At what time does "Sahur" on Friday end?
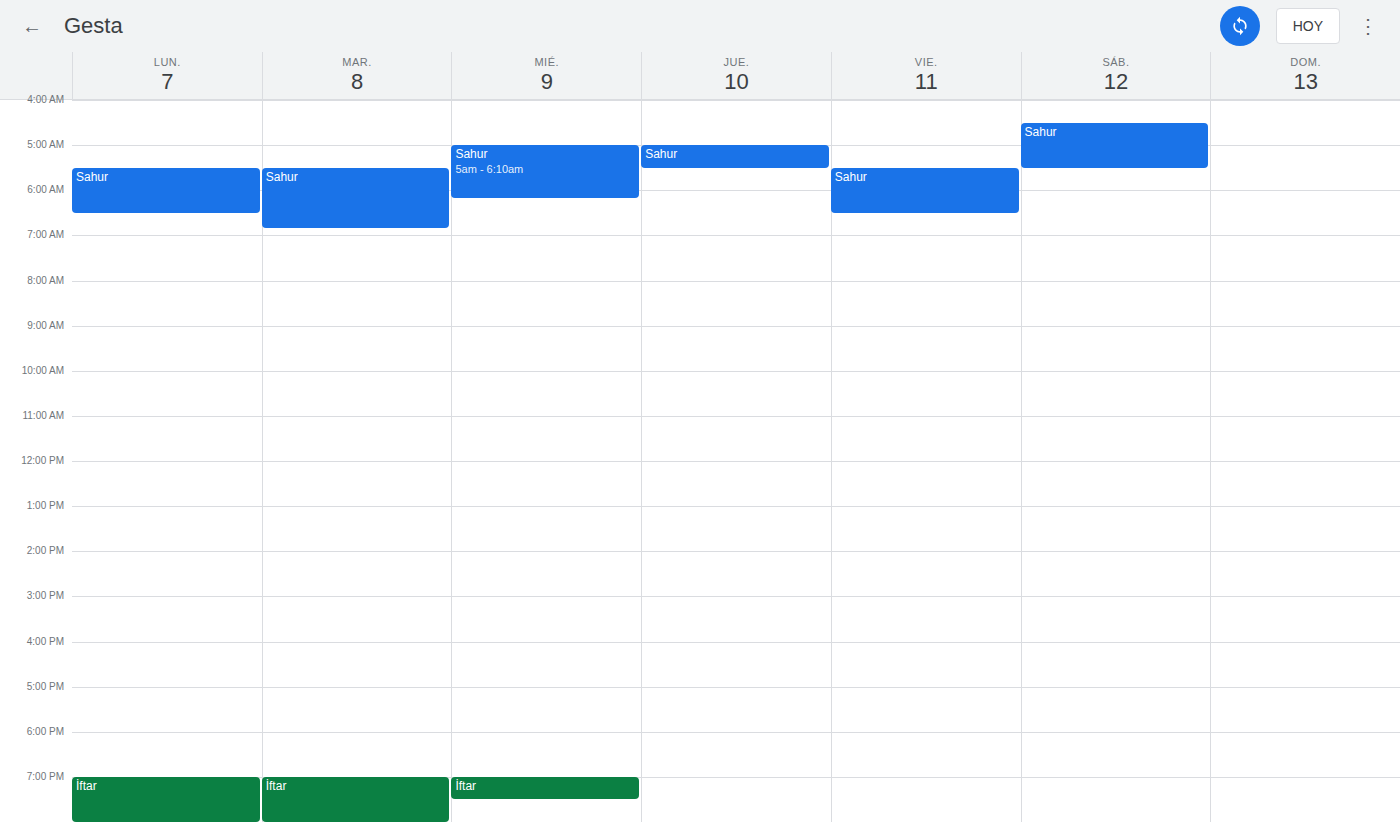
6:30 AM